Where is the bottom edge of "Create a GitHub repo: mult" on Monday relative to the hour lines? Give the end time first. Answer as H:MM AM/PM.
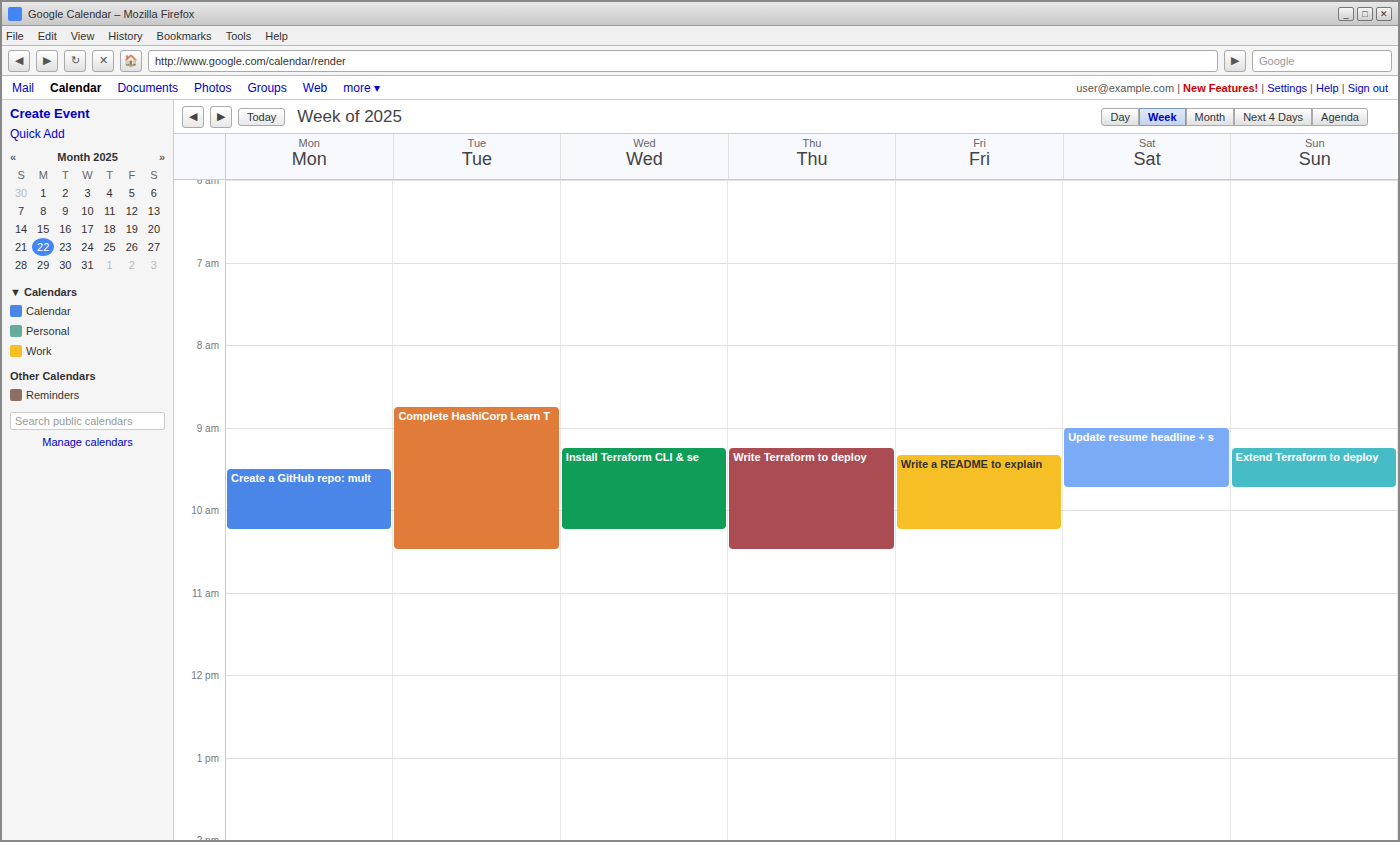
10:15 AM -- neither: a quarter of the way from the 10 AM line to the 11 AM line.